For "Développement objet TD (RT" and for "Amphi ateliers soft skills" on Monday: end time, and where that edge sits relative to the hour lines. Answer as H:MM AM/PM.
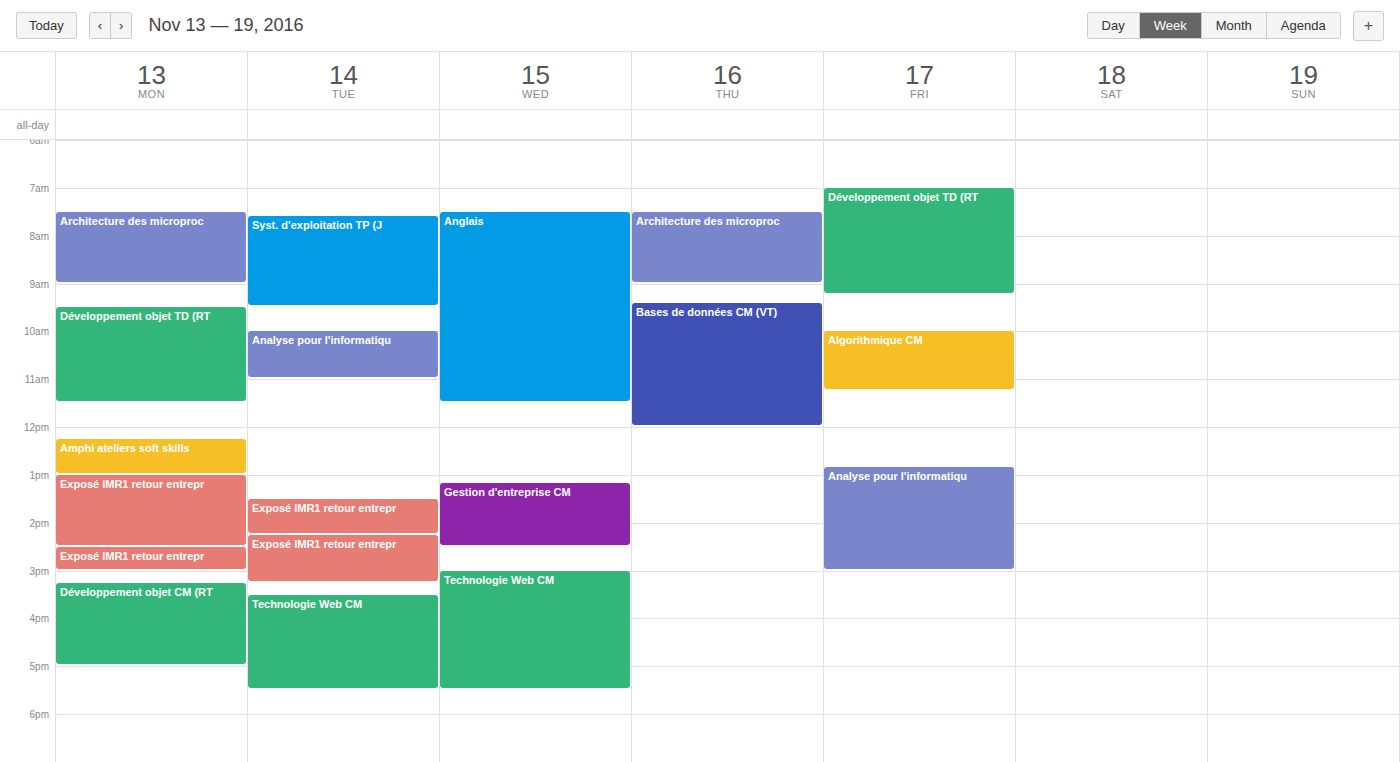
"Développement objet TD (RT": 11:30 AM, halfway between the 11 AM and 12 PM lines. "Amphi ateliers soft skills": 1:00 PM, exactly on the 1 PM line.